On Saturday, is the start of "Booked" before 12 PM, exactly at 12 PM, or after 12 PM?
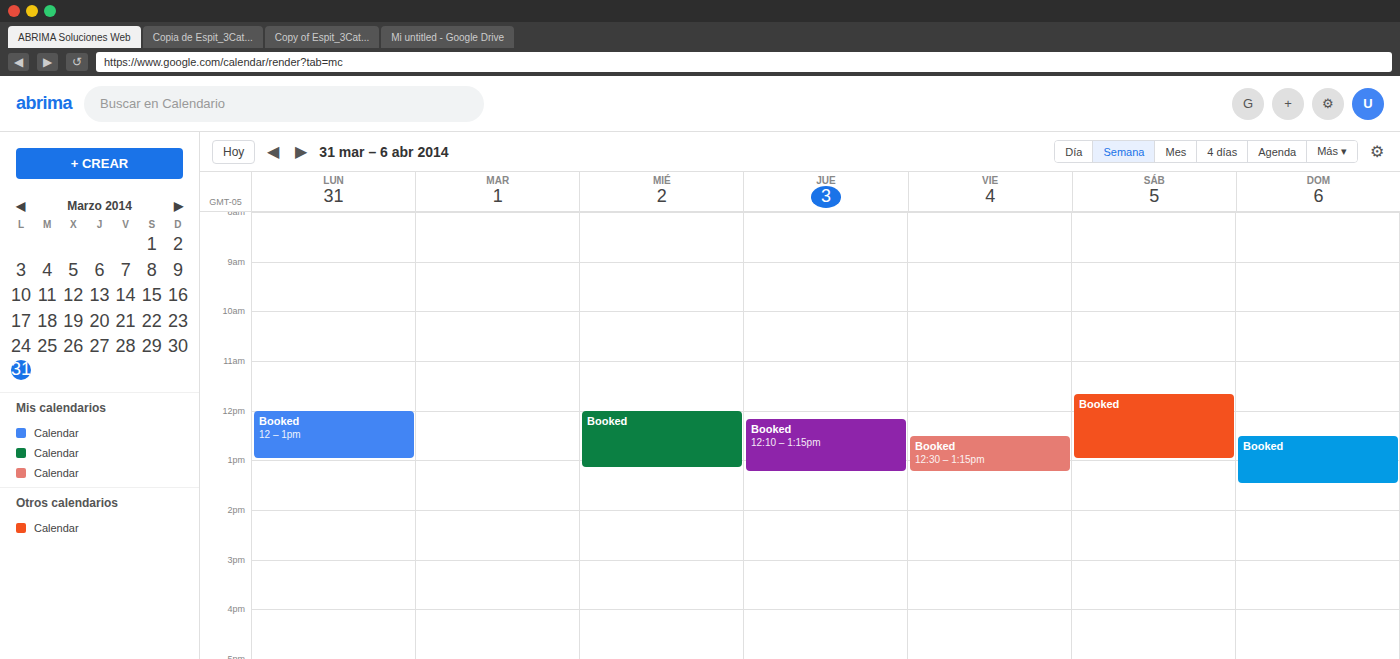
11:40 AM -- before 12 PM, 20 minutes above the 12 PM line.